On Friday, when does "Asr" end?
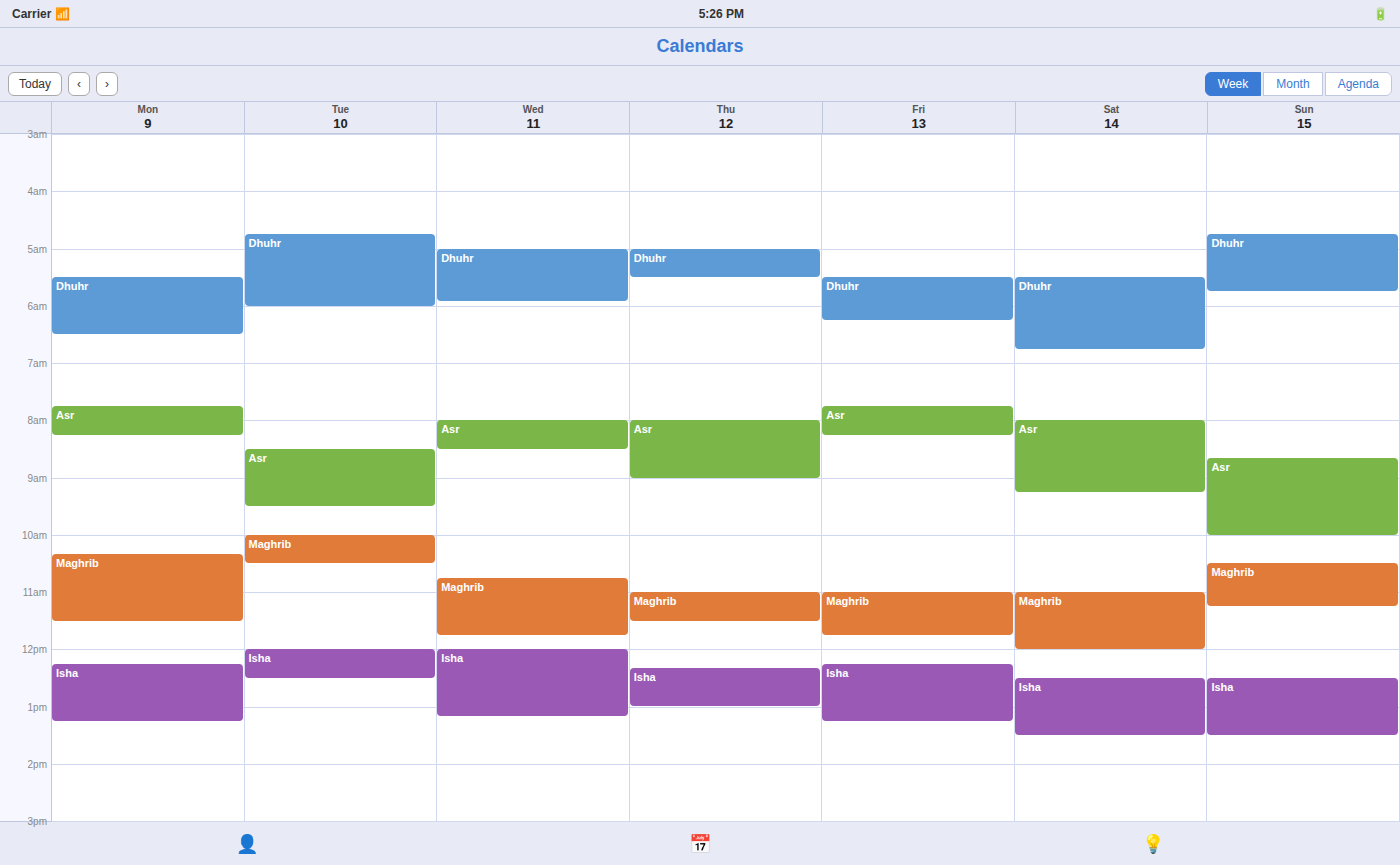
8:15 AM